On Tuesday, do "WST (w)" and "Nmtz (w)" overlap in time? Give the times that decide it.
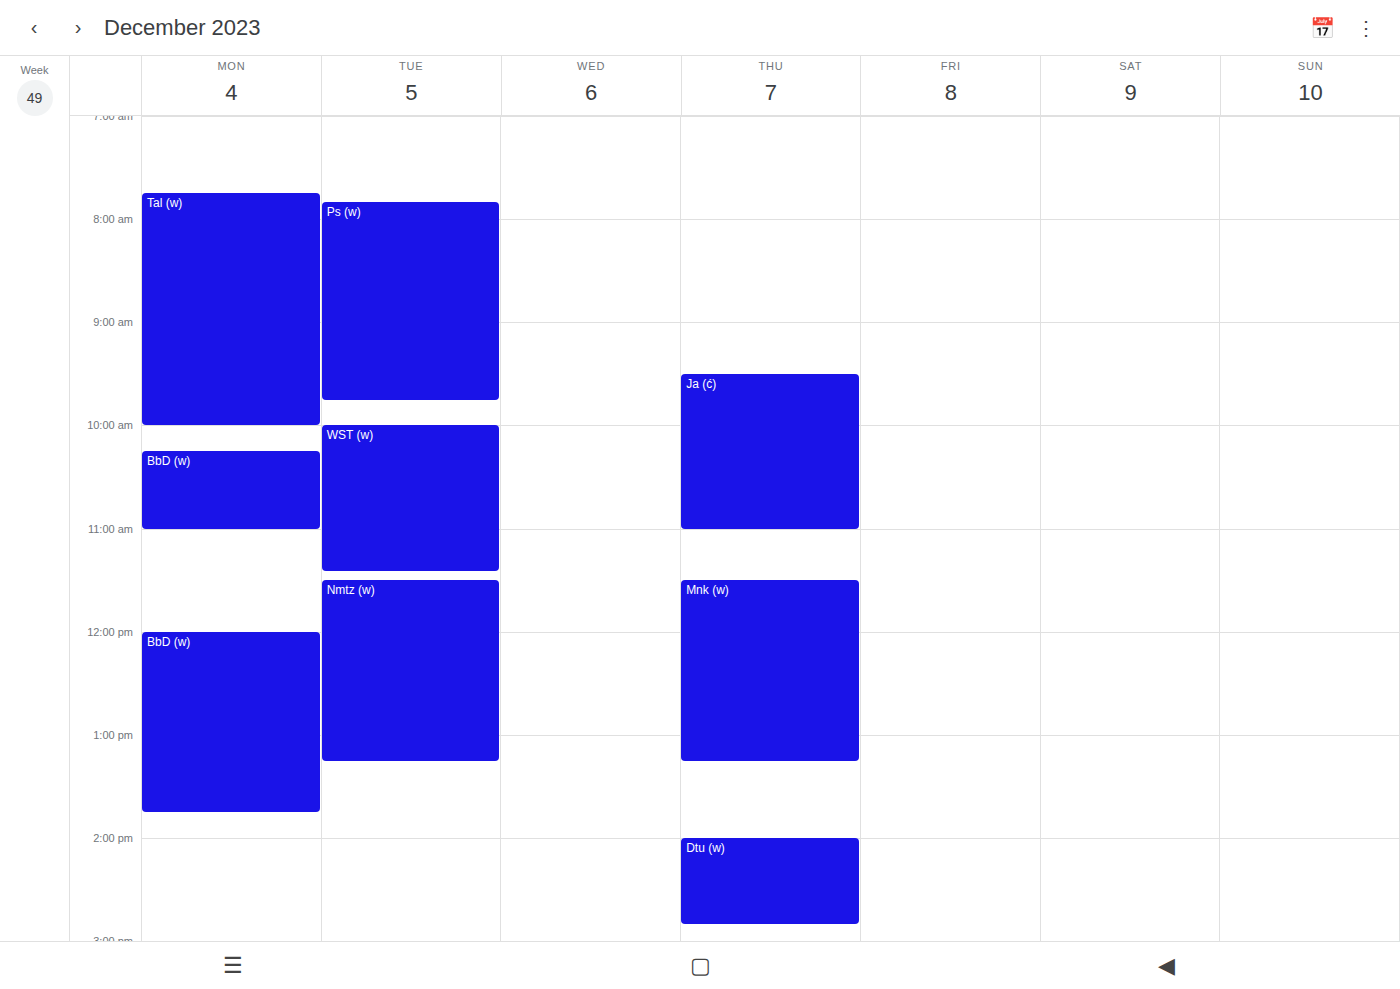
"WST (w)" ends at 11:25 AM and "Nmtz (w)" starts at 11:30 AM -- no overlap.